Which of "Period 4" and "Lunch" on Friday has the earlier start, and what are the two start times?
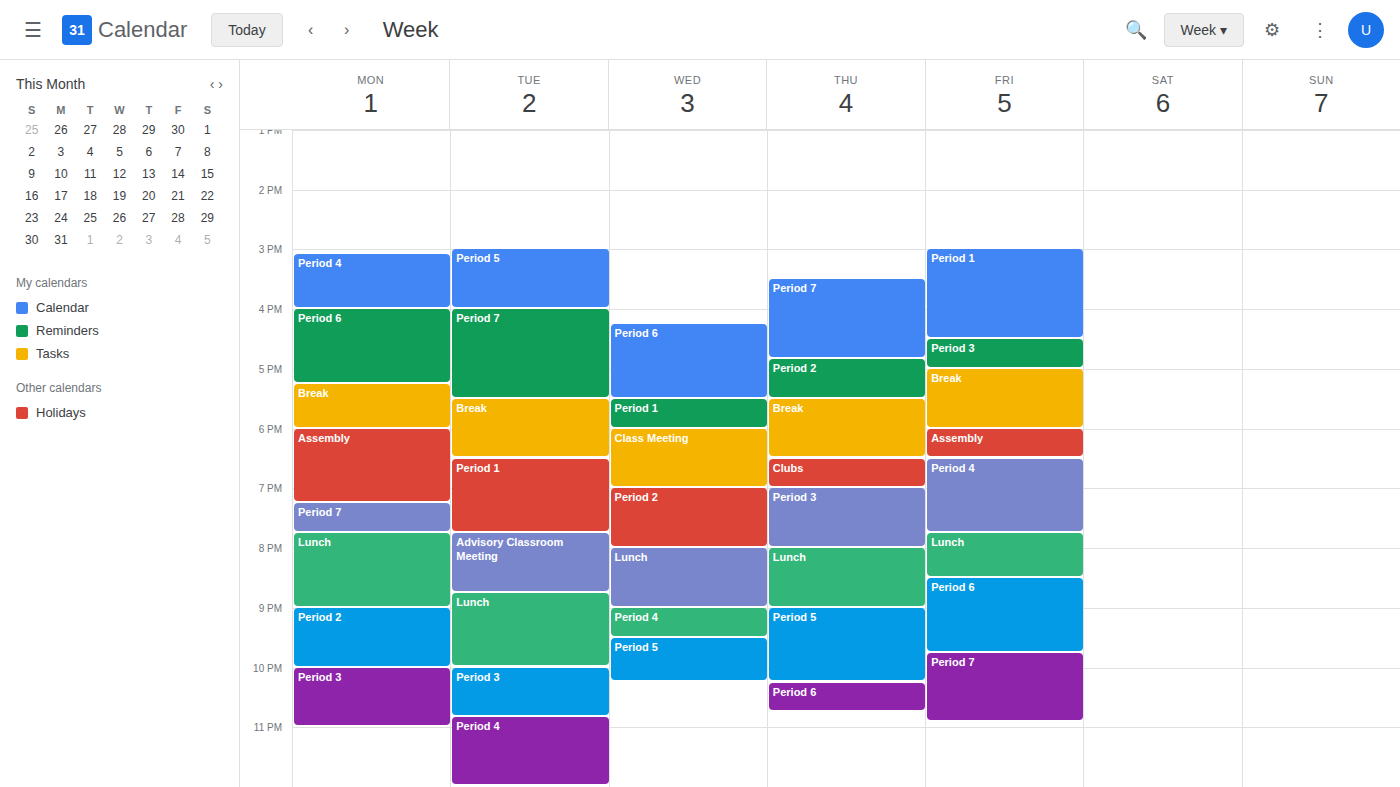
"Period 4" 6:30 PM; "Lunch" 7:45 PM.